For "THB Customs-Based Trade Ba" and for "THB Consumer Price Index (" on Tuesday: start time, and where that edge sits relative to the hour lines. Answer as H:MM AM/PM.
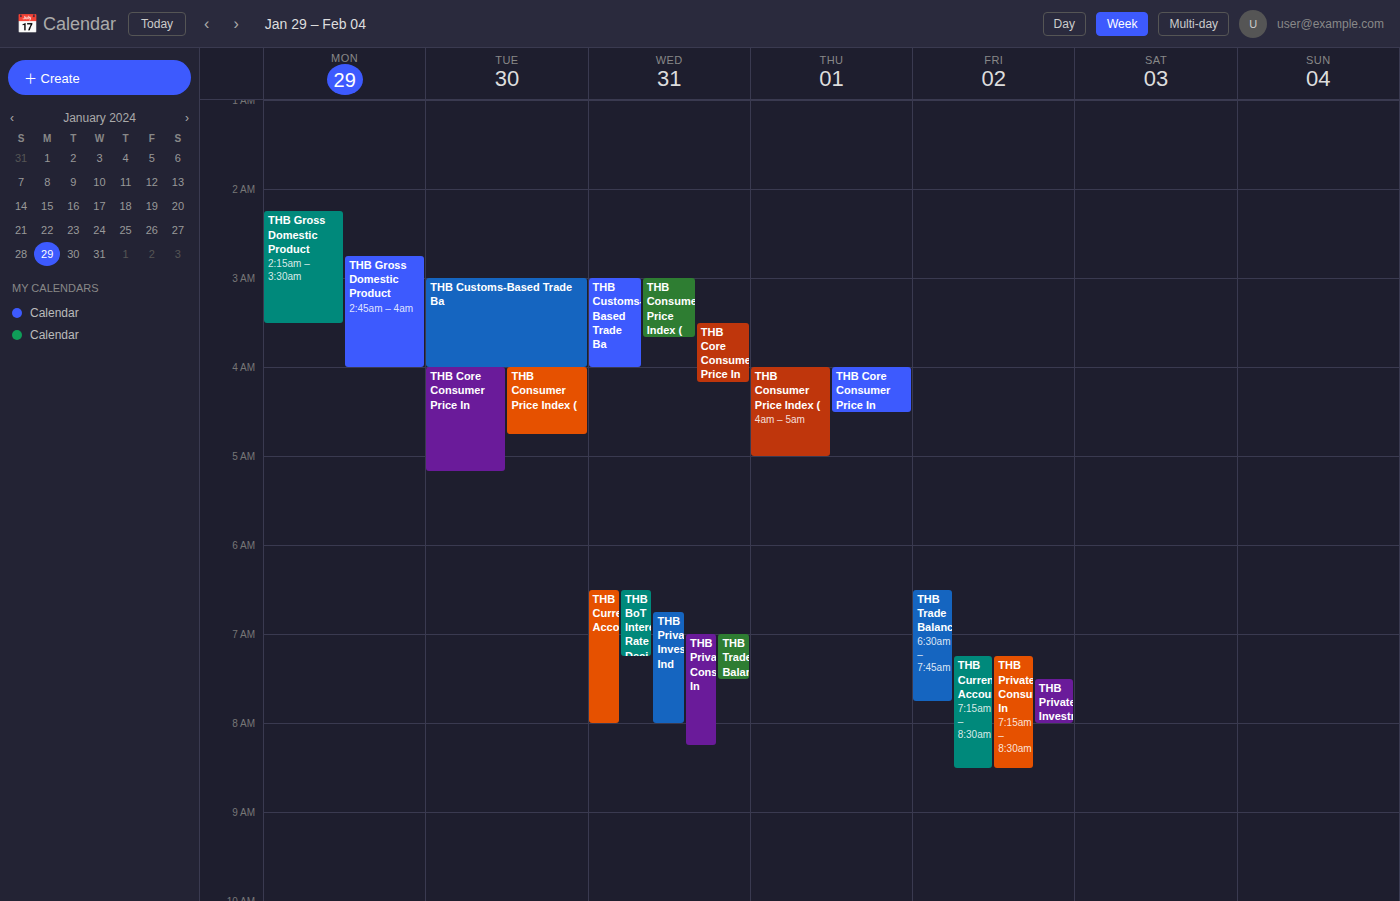
"THB Customs-Based Trade Ba": 3:00 AM, exactly on the 3 AM line. "THB Consumer Price Index (": 4:00 AM, exactly on the 4 AM line.